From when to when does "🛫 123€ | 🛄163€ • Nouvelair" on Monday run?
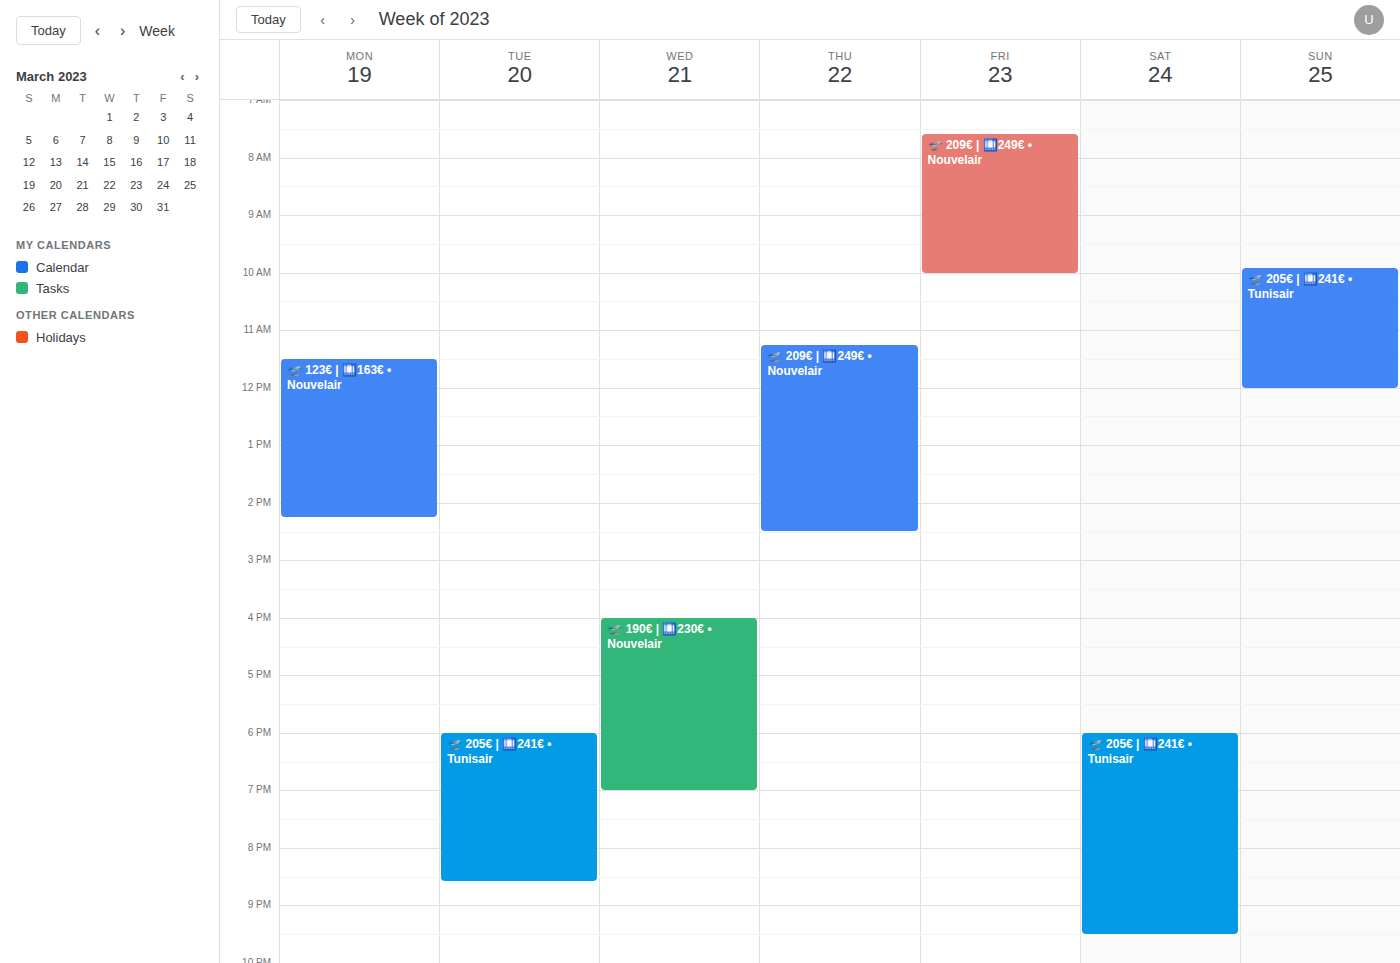
11:30 AM to 2:15 PM